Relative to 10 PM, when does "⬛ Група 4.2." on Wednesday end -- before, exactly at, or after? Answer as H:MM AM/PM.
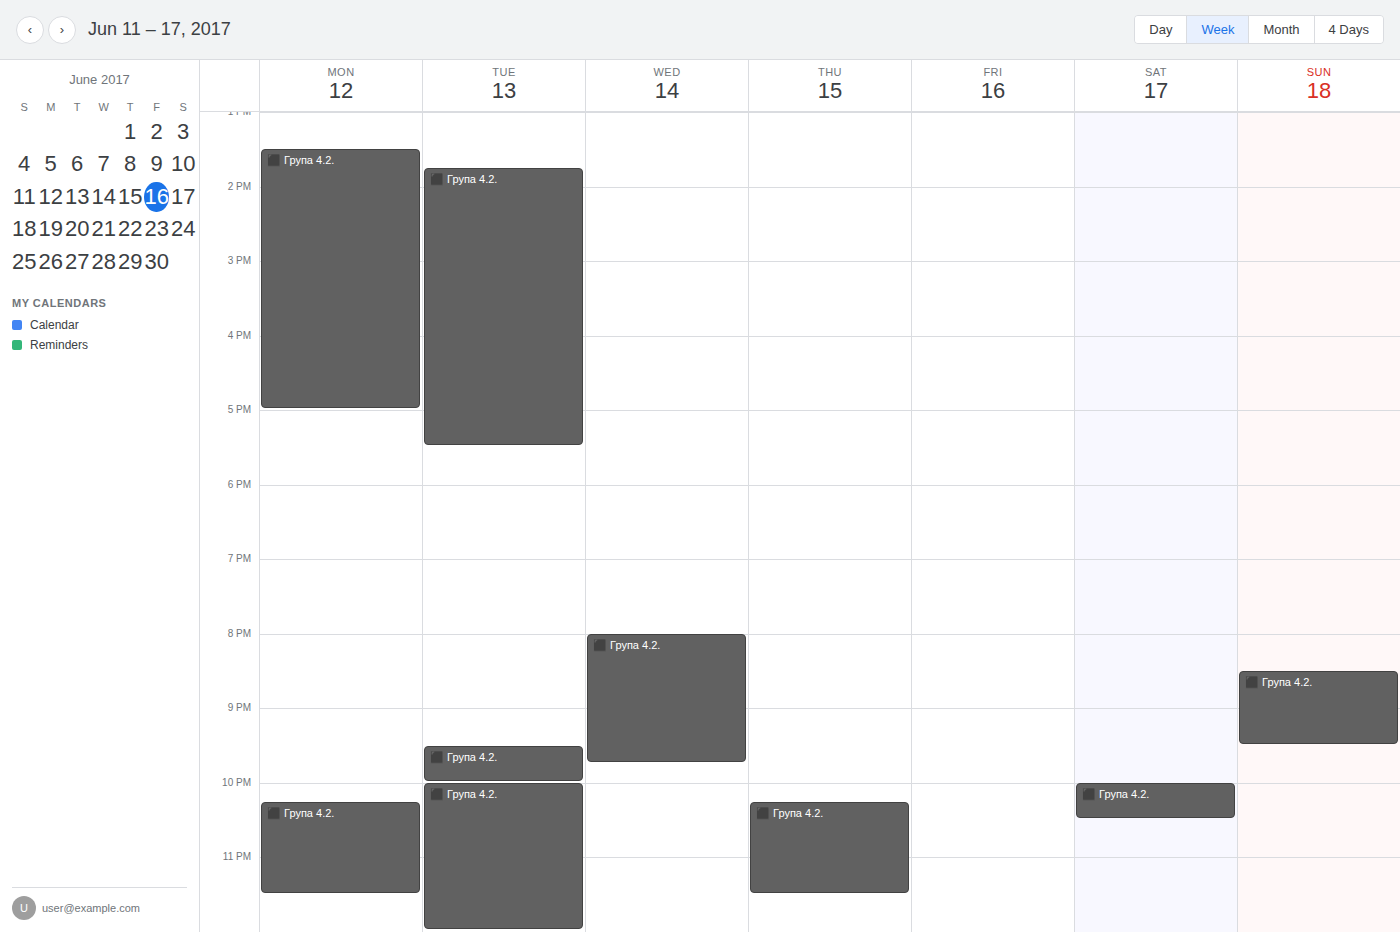
9:45 PM -- before 10 PM, 15 minutes above the 10 PM line.